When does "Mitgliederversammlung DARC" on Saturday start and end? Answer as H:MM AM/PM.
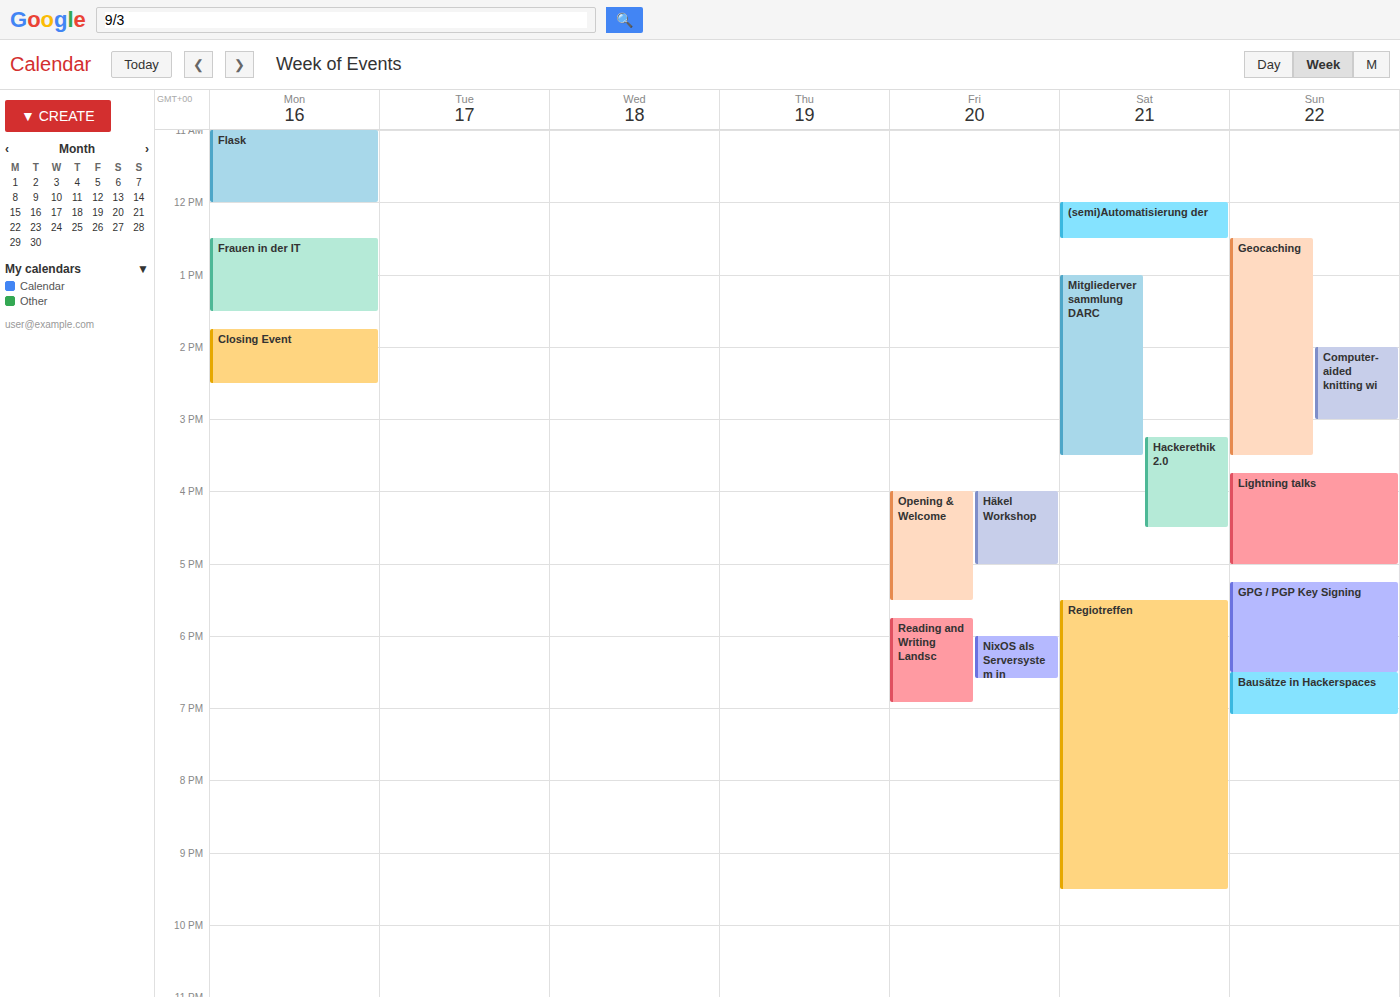
1:00 PM to 3:30 PM